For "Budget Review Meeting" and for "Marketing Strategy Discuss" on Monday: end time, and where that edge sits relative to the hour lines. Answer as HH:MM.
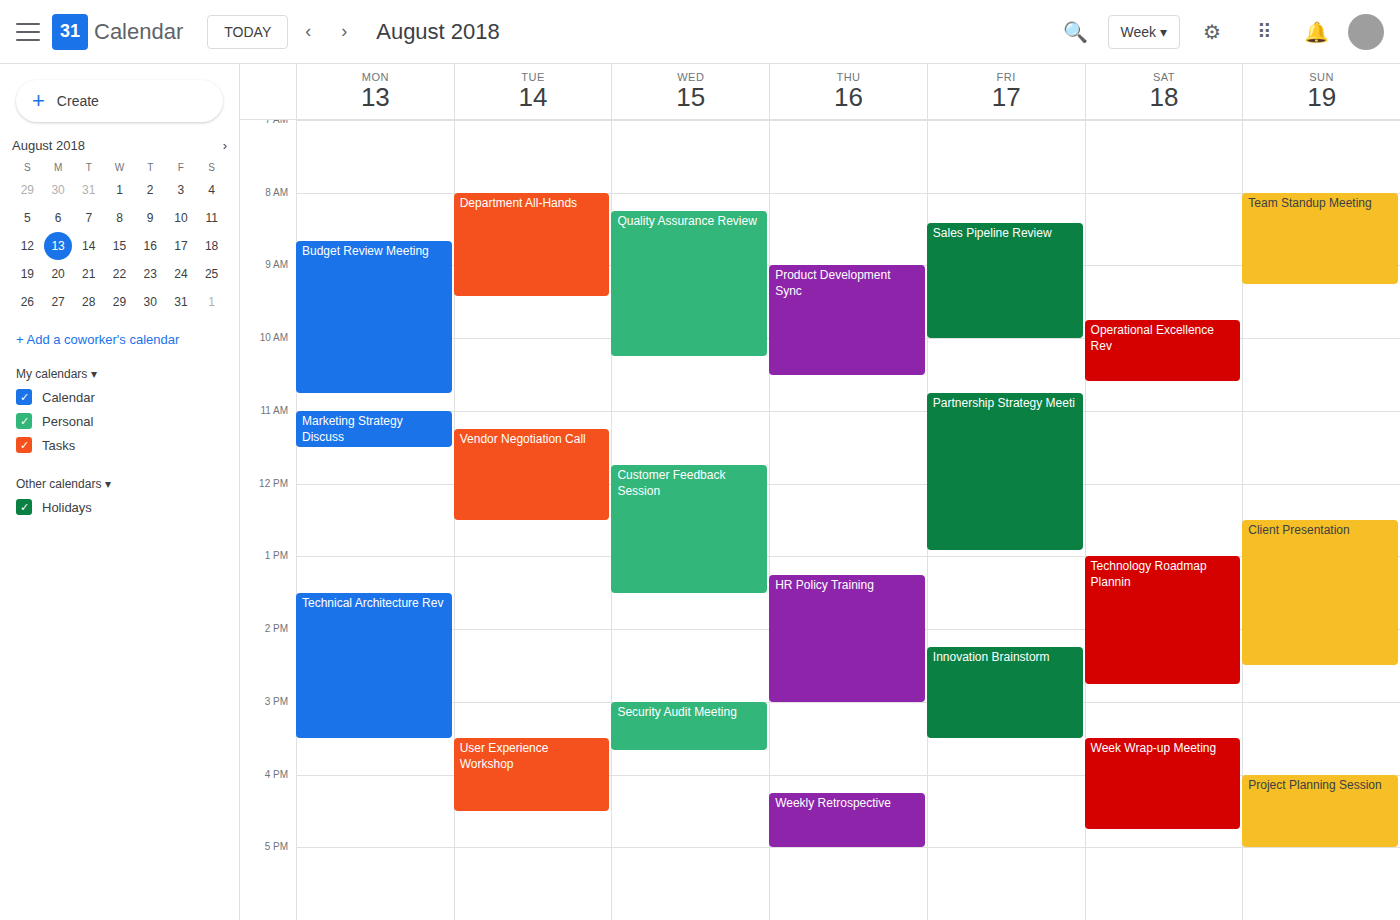
"Budget Review Meeting": 10:45, neither: three quarters of the way from the 10:00 line to the 11:00 line. "Marketing Strategy Discuss": 11:30, halfway between the 11:00 and 12:00 lines.